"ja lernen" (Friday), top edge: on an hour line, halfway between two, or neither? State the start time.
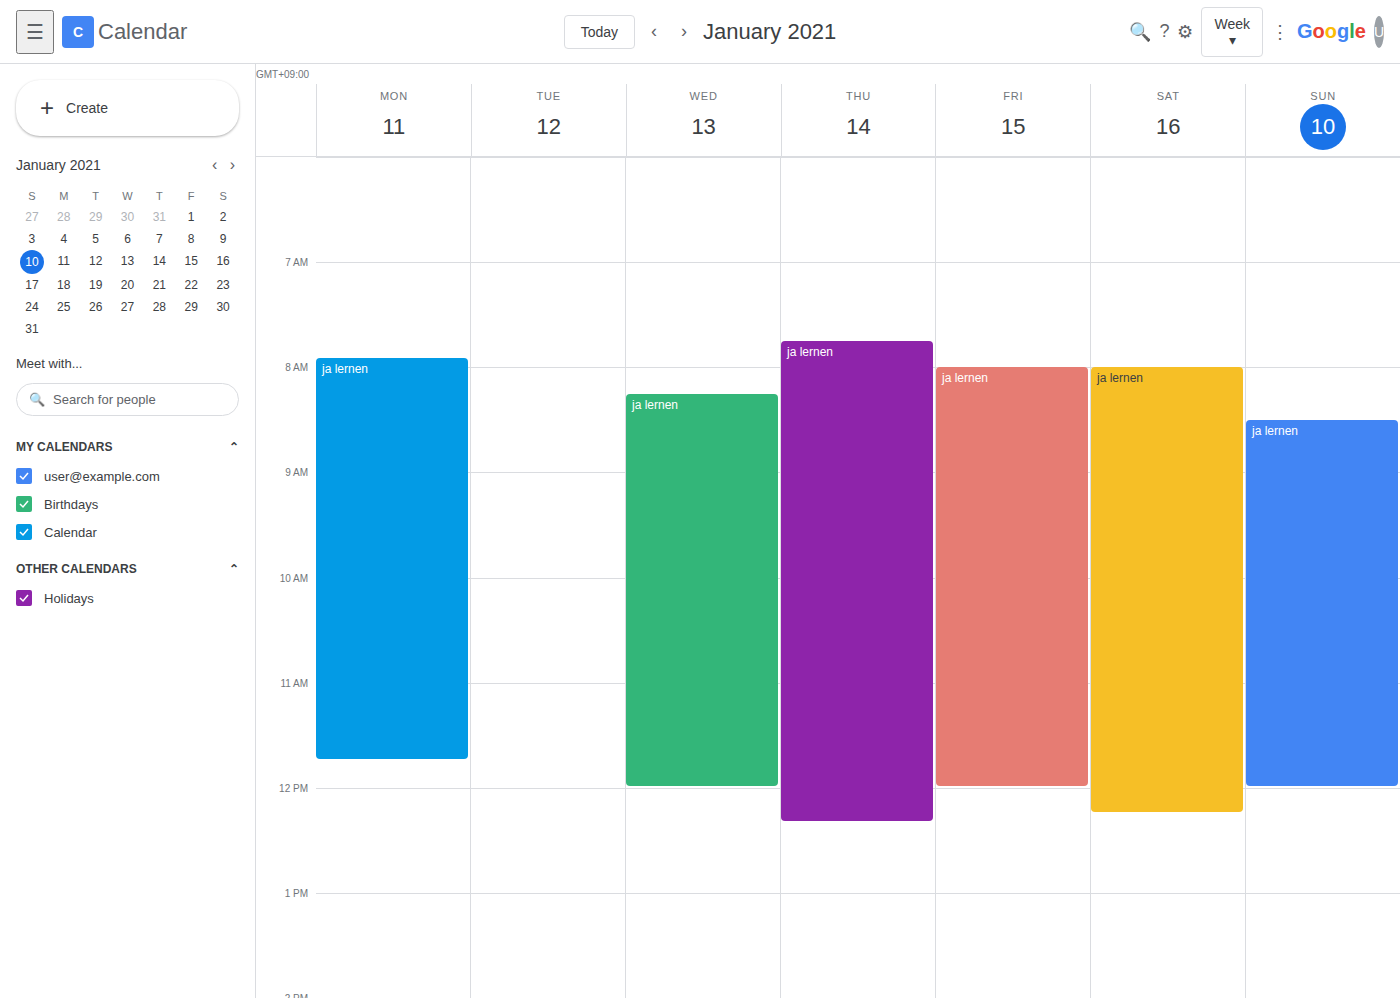
8:00 AM -- exactly on the 8 AM line.